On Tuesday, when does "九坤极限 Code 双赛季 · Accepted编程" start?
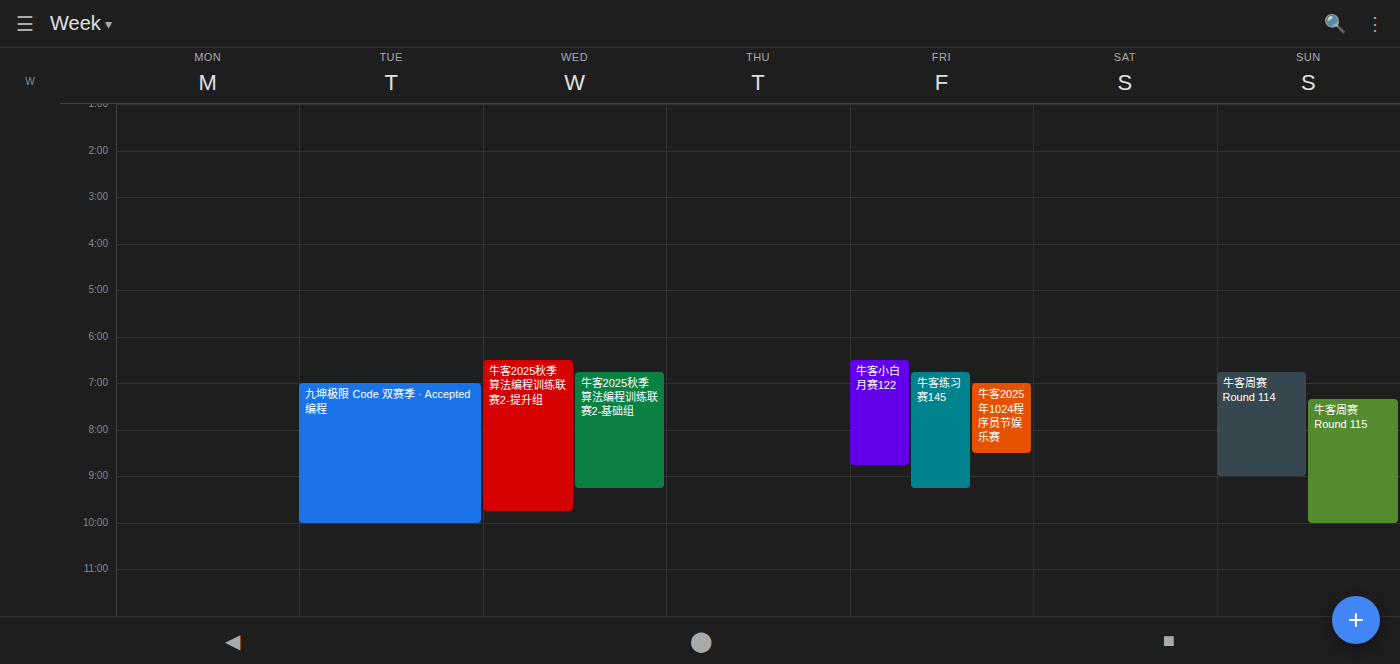
7:00 PM